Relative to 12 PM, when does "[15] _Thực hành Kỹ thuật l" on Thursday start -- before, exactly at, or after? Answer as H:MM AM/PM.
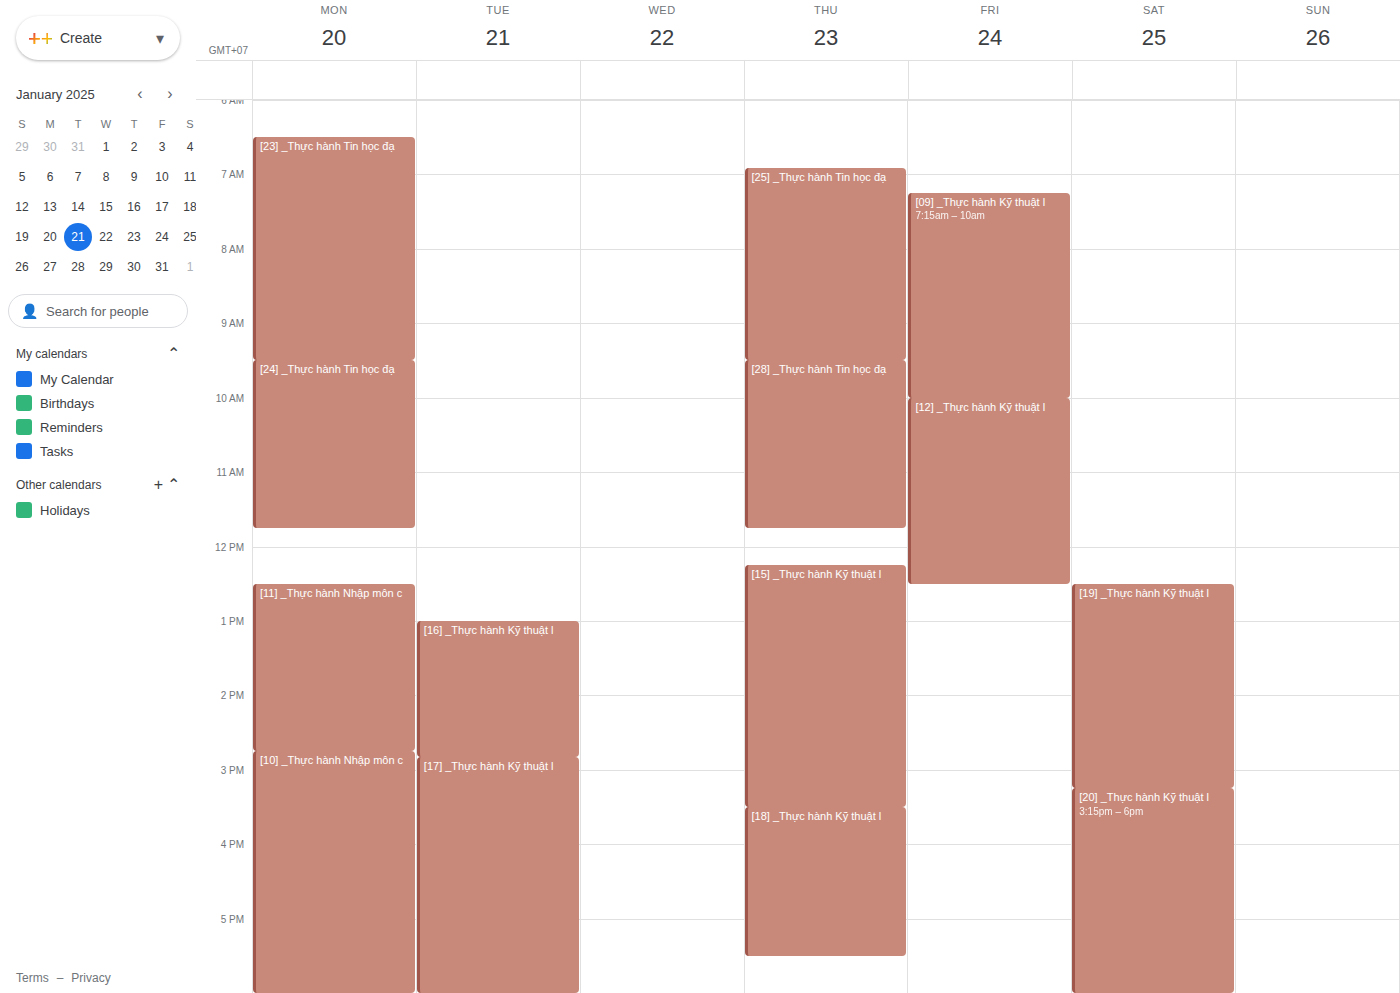
12:15 PM -- after 12 PM, 15 minutes below the 12 PM line.